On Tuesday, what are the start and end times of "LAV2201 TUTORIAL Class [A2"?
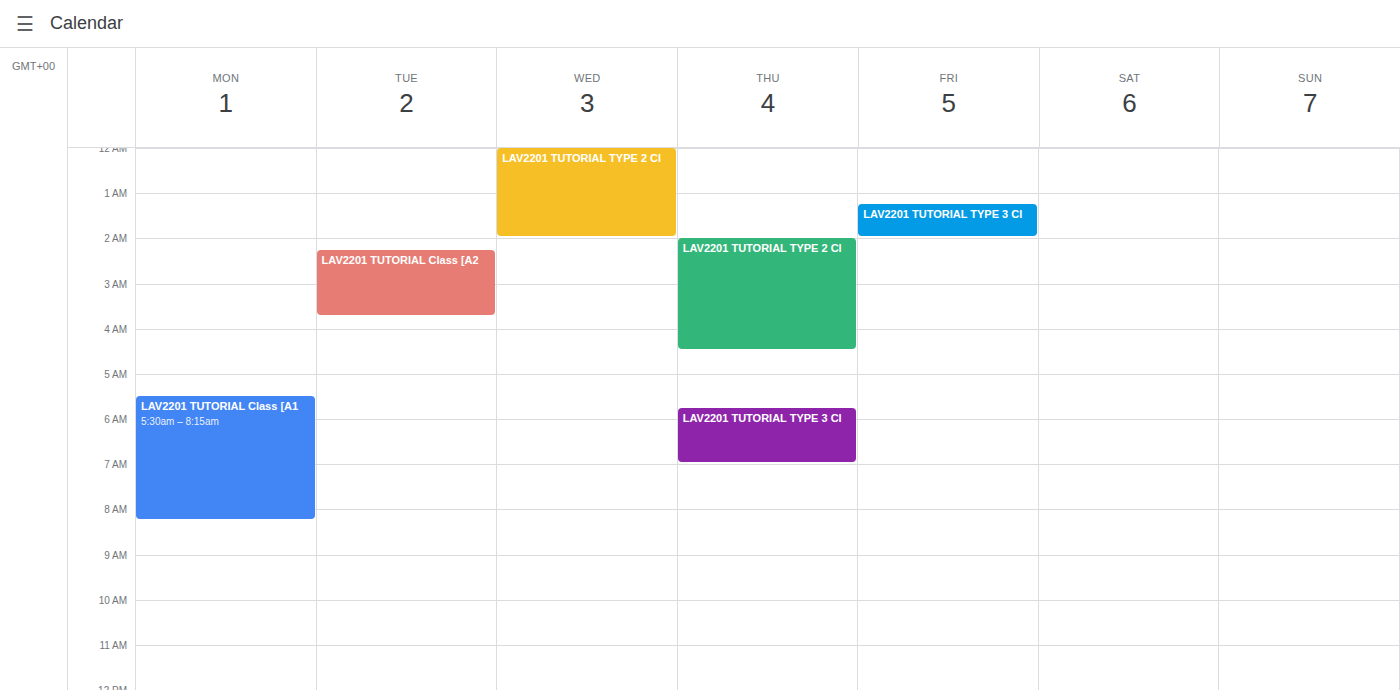
2:15 AM to 3:45 AM